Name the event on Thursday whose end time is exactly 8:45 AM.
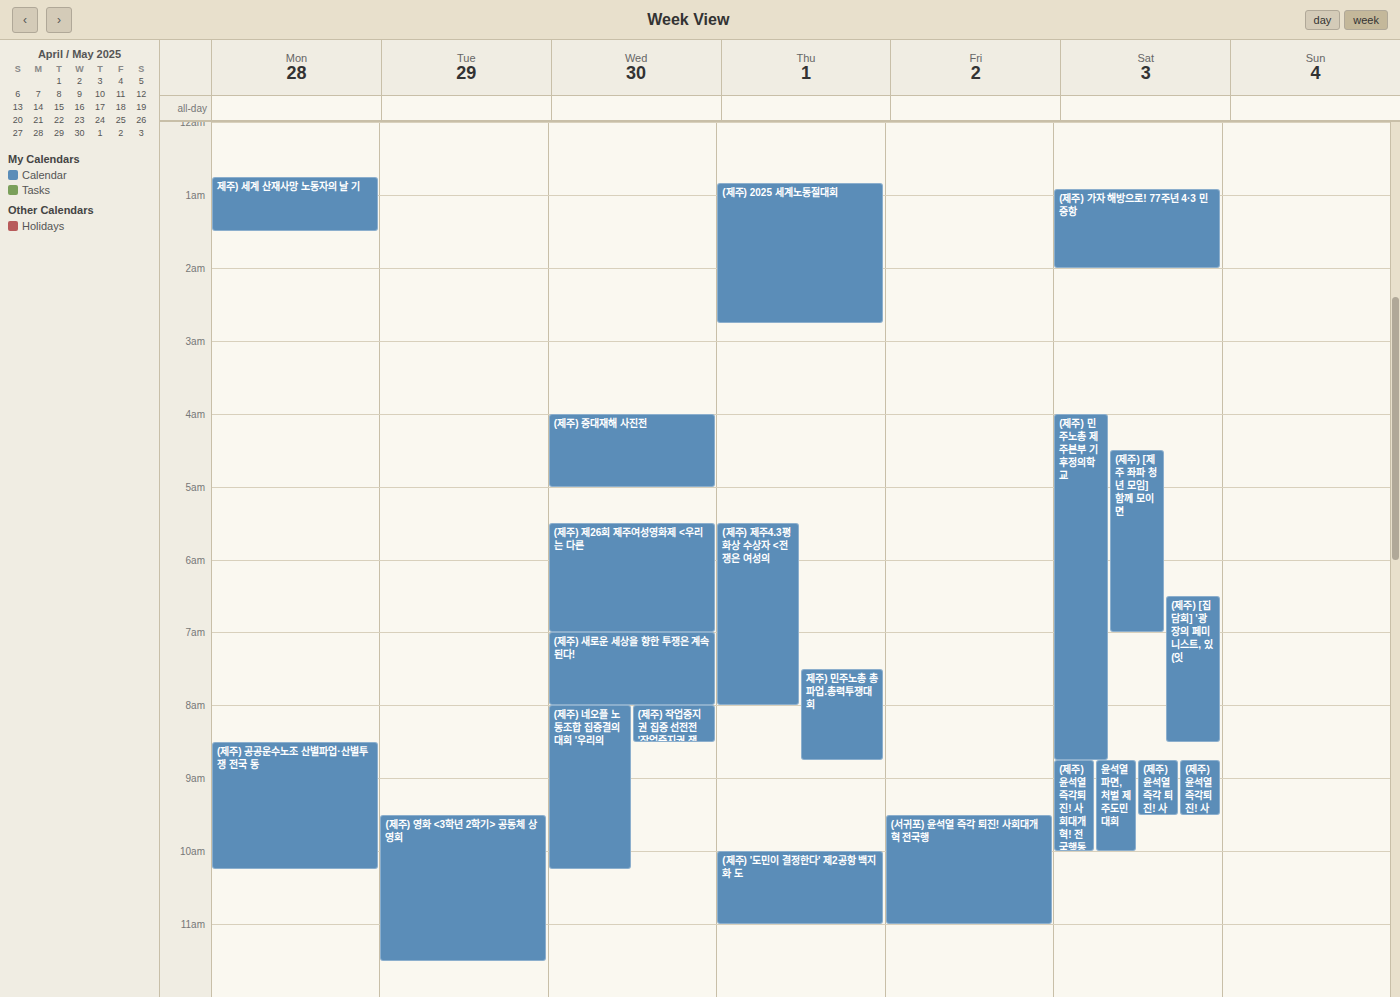
"제주) 민주노총 총파업.총력투쟁대회"